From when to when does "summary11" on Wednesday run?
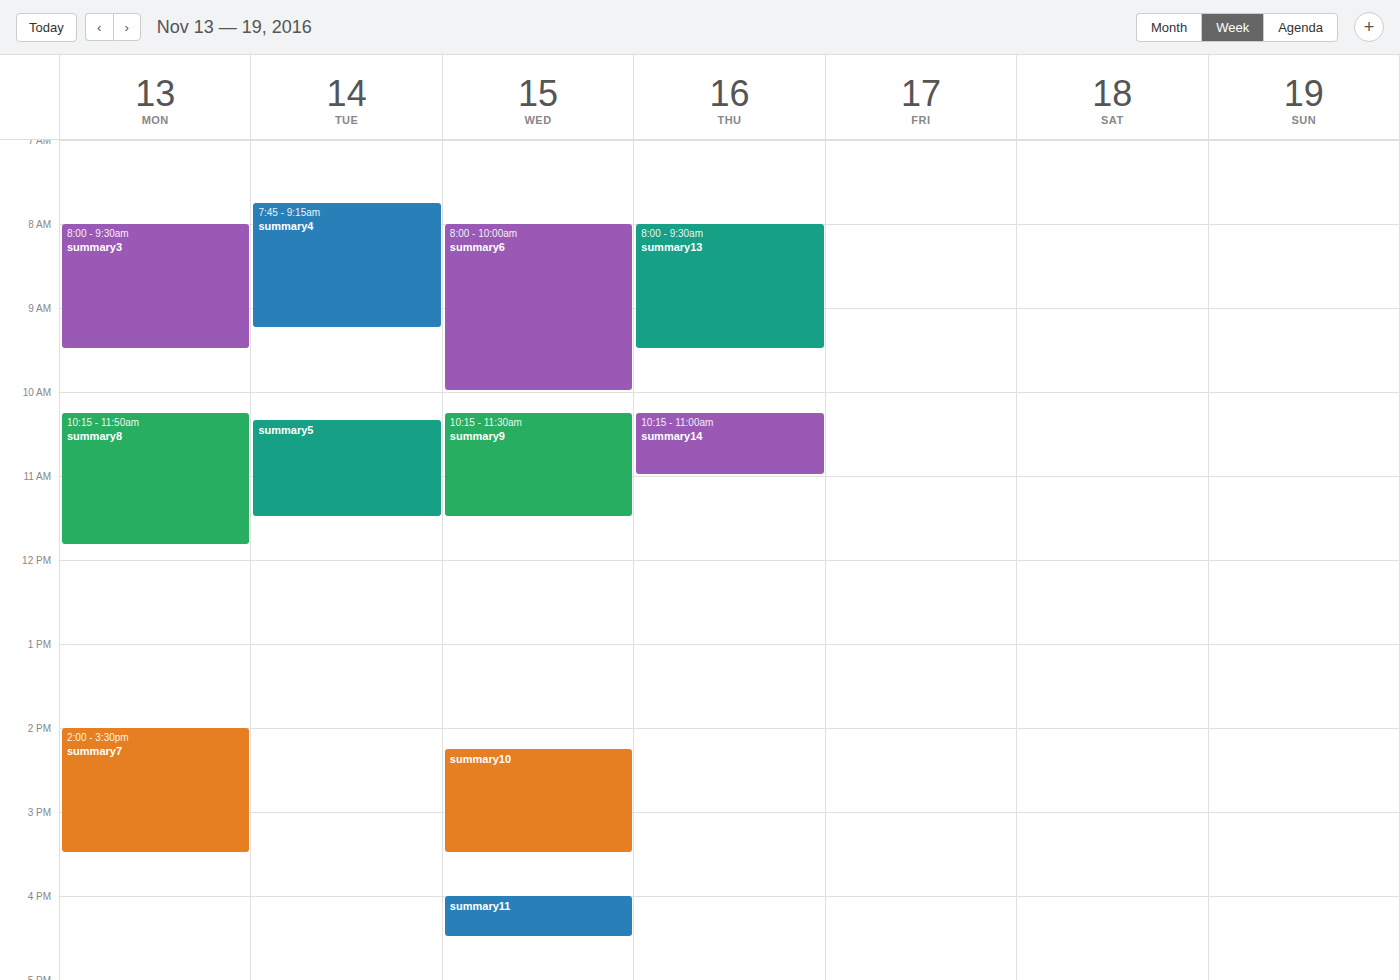
4:00 PM to 4:30 PM